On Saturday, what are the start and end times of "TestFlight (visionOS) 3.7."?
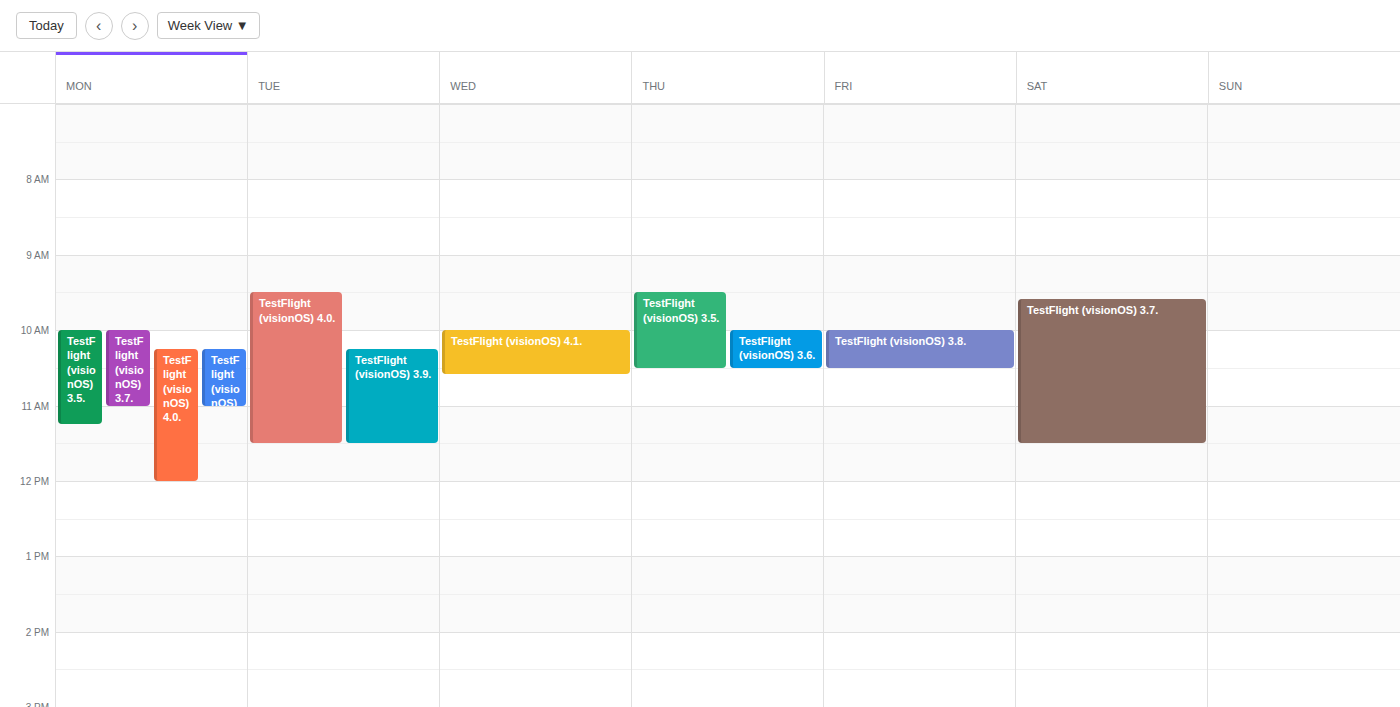
9:35 AM to 11:30 AM